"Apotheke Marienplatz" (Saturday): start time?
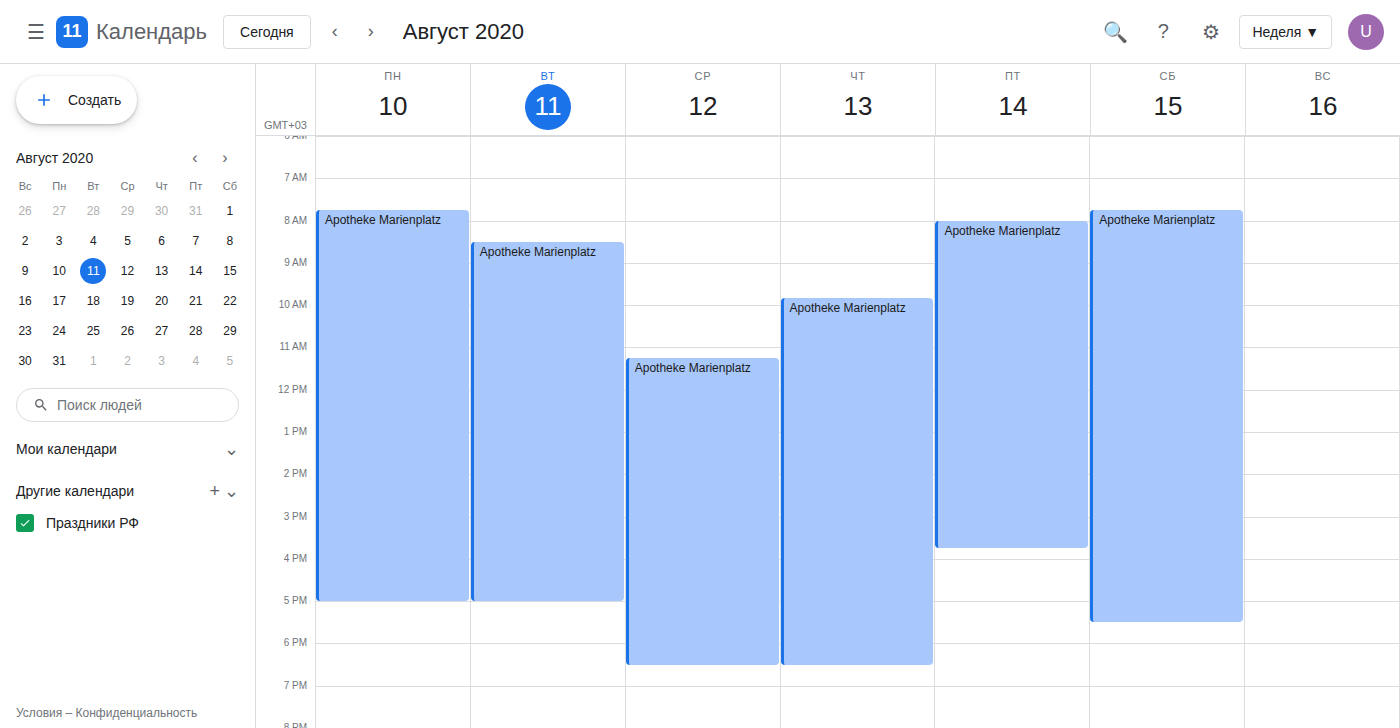
7:45 AM